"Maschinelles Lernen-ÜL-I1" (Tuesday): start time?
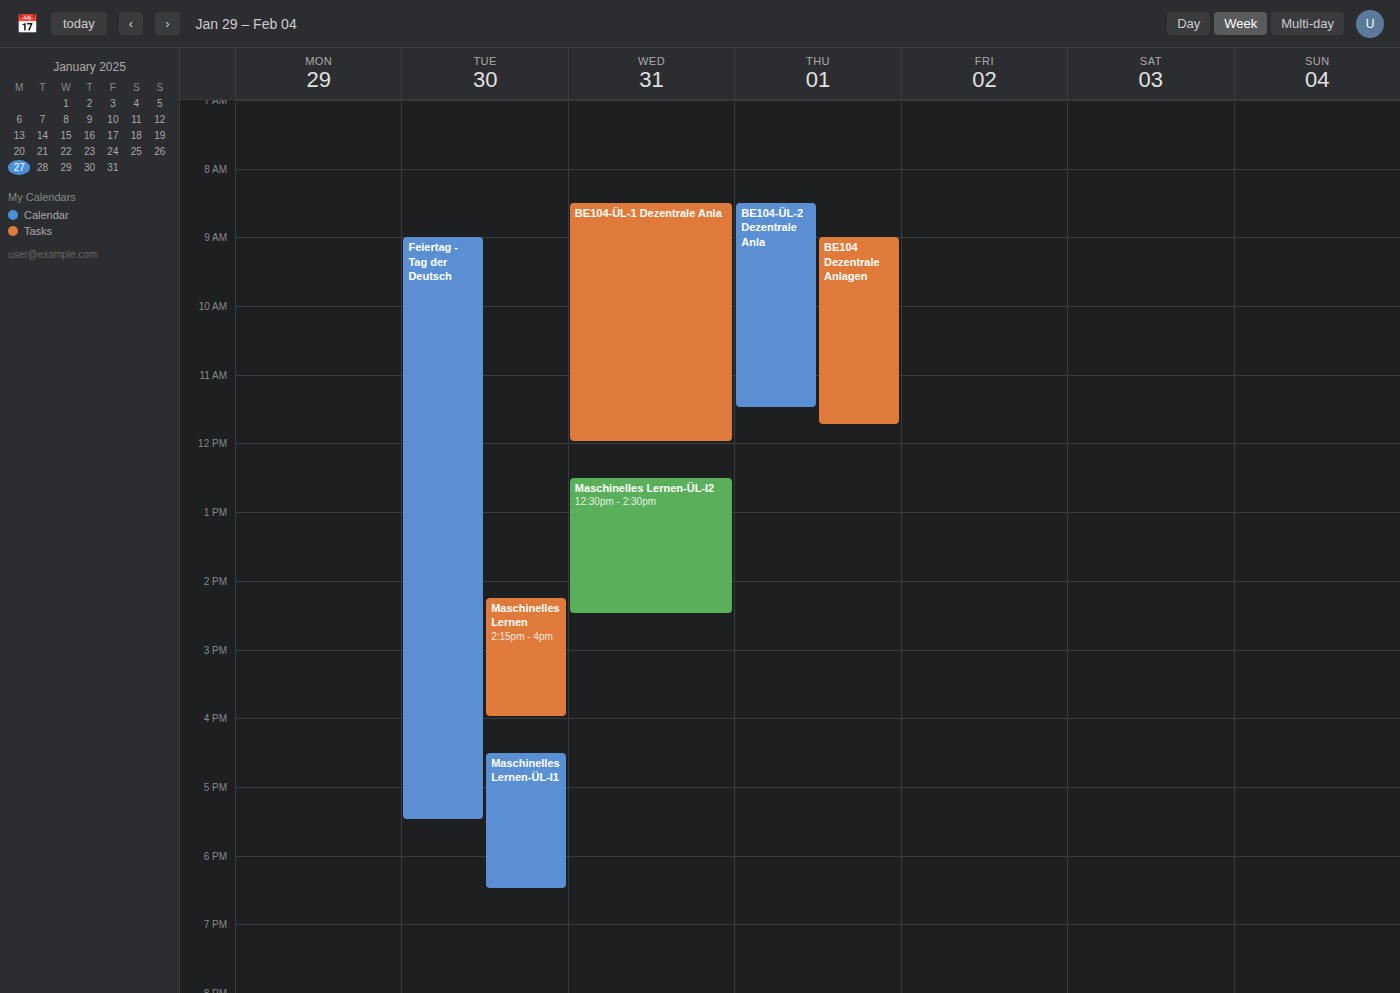
4:30 PM